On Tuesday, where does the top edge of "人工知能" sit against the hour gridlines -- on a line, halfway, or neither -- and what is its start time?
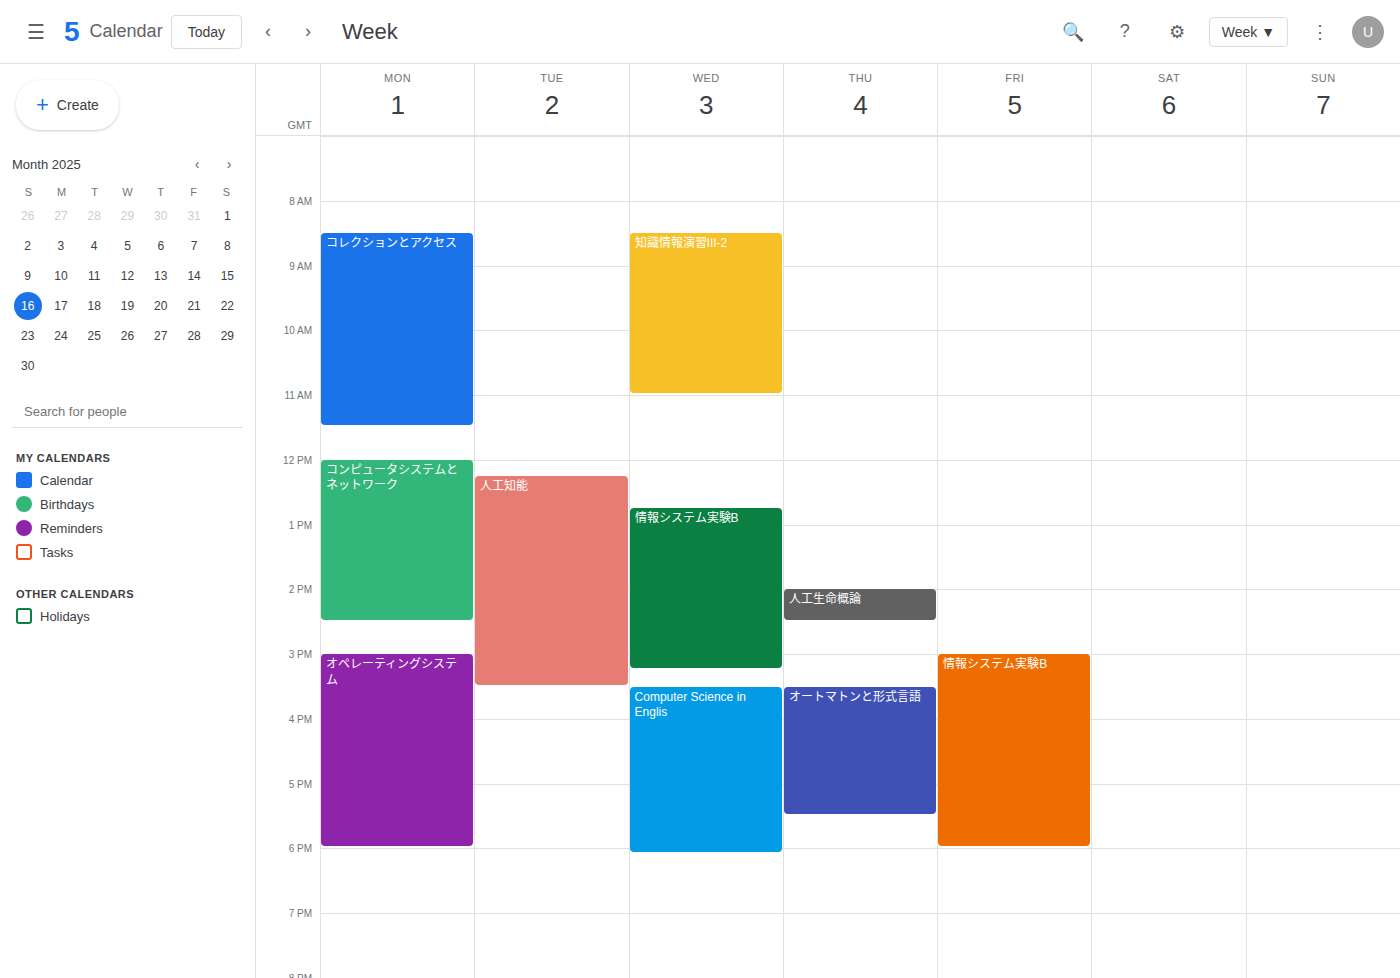
12:15 PM -- neither: a quarter of the way from the 12 PM line to the 1 PM line.